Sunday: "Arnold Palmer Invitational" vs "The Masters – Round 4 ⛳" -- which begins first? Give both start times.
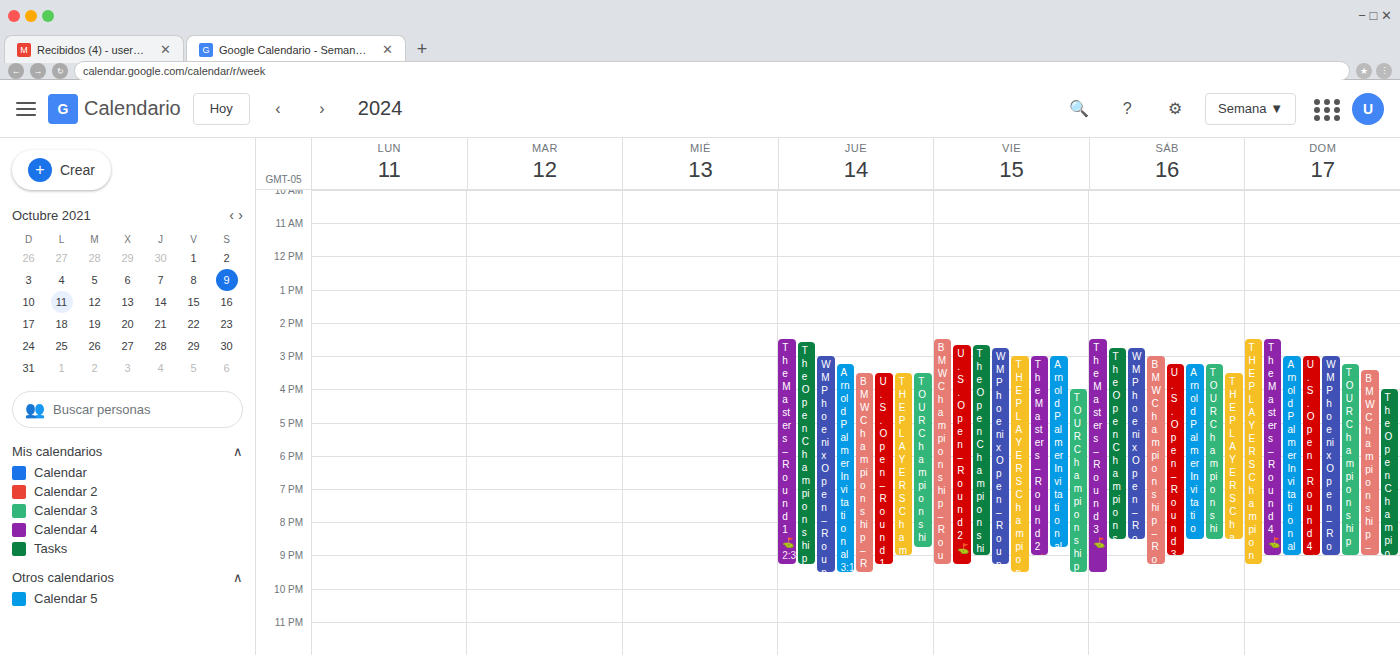
"The Masters – Round 4 ⛳" 2:30 PM; "Arnold Palmer Invitational" 3:00 PM.